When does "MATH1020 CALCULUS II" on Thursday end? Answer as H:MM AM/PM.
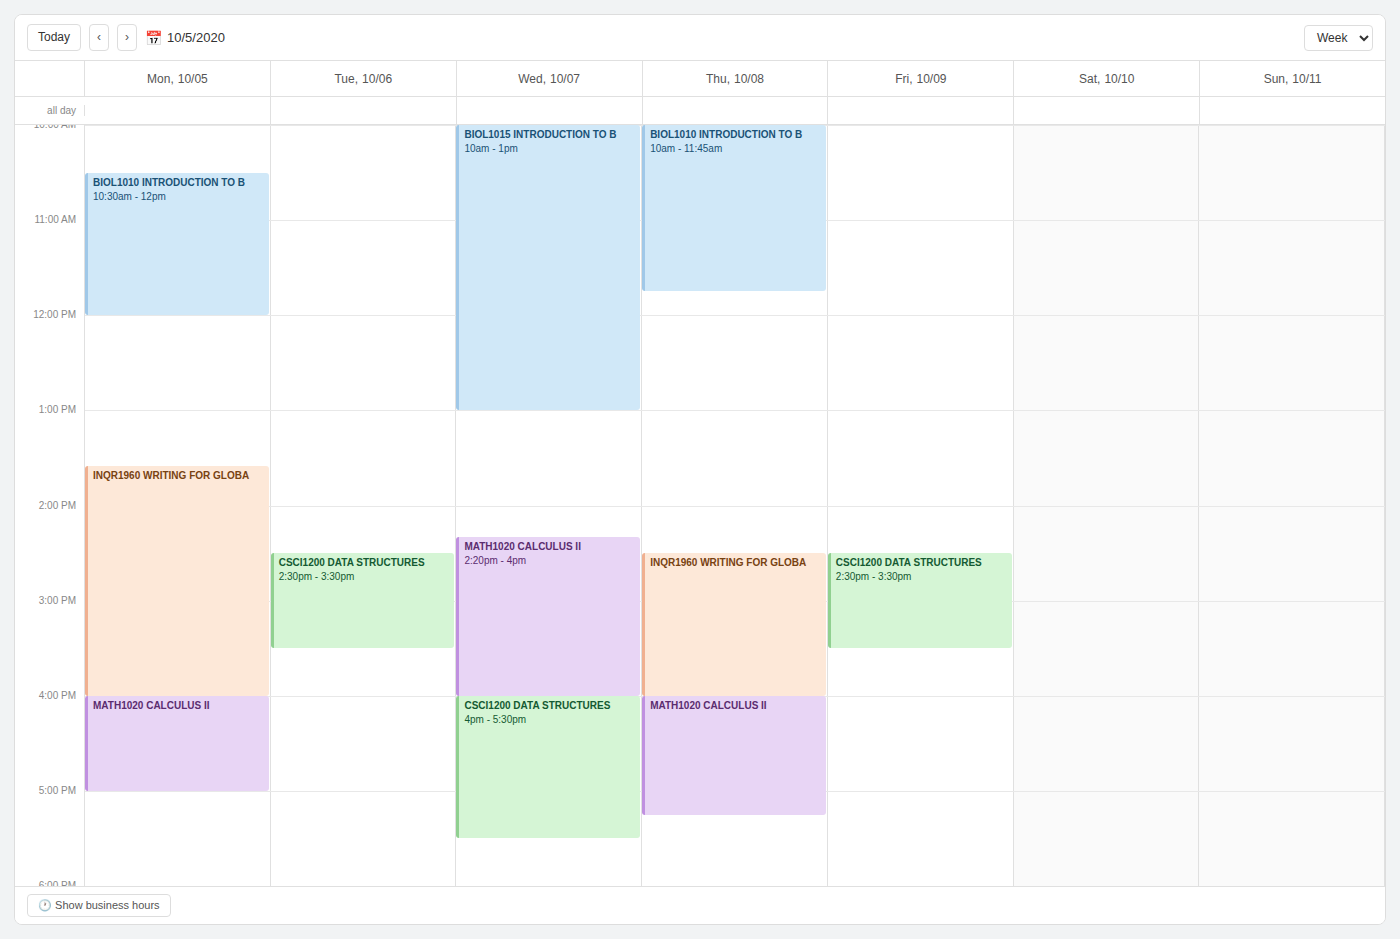
5:15 PM